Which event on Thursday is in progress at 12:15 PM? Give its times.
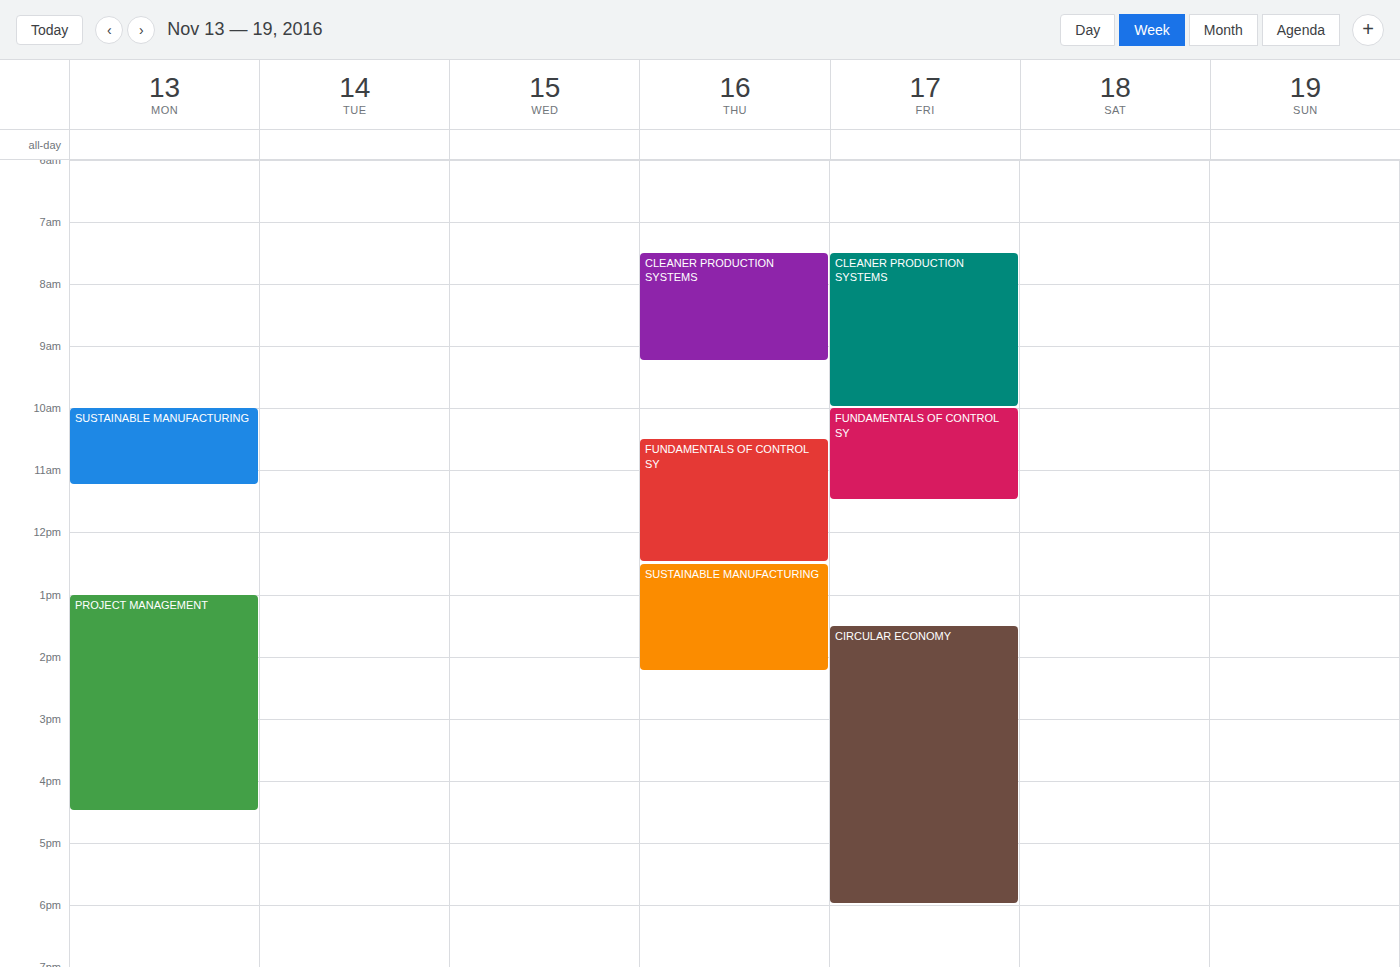
"FUNDAMENTALS OF CONTROL SY", 10:30 AM to 12:30 PM